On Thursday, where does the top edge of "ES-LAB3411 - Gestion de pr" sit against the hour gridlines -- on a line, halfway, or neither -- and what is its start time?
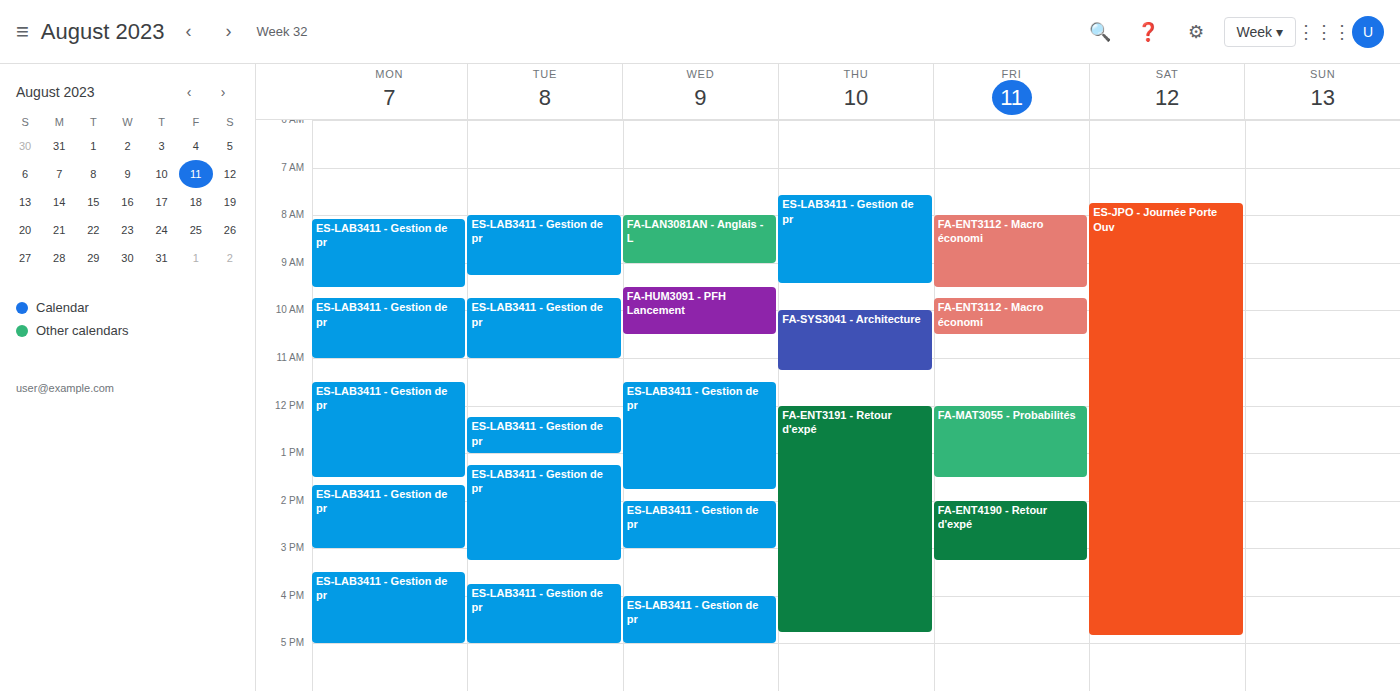
7:35 AM -- neither: 35 minutes below the 7 AM line and 25 minutes above the 8 AM line.